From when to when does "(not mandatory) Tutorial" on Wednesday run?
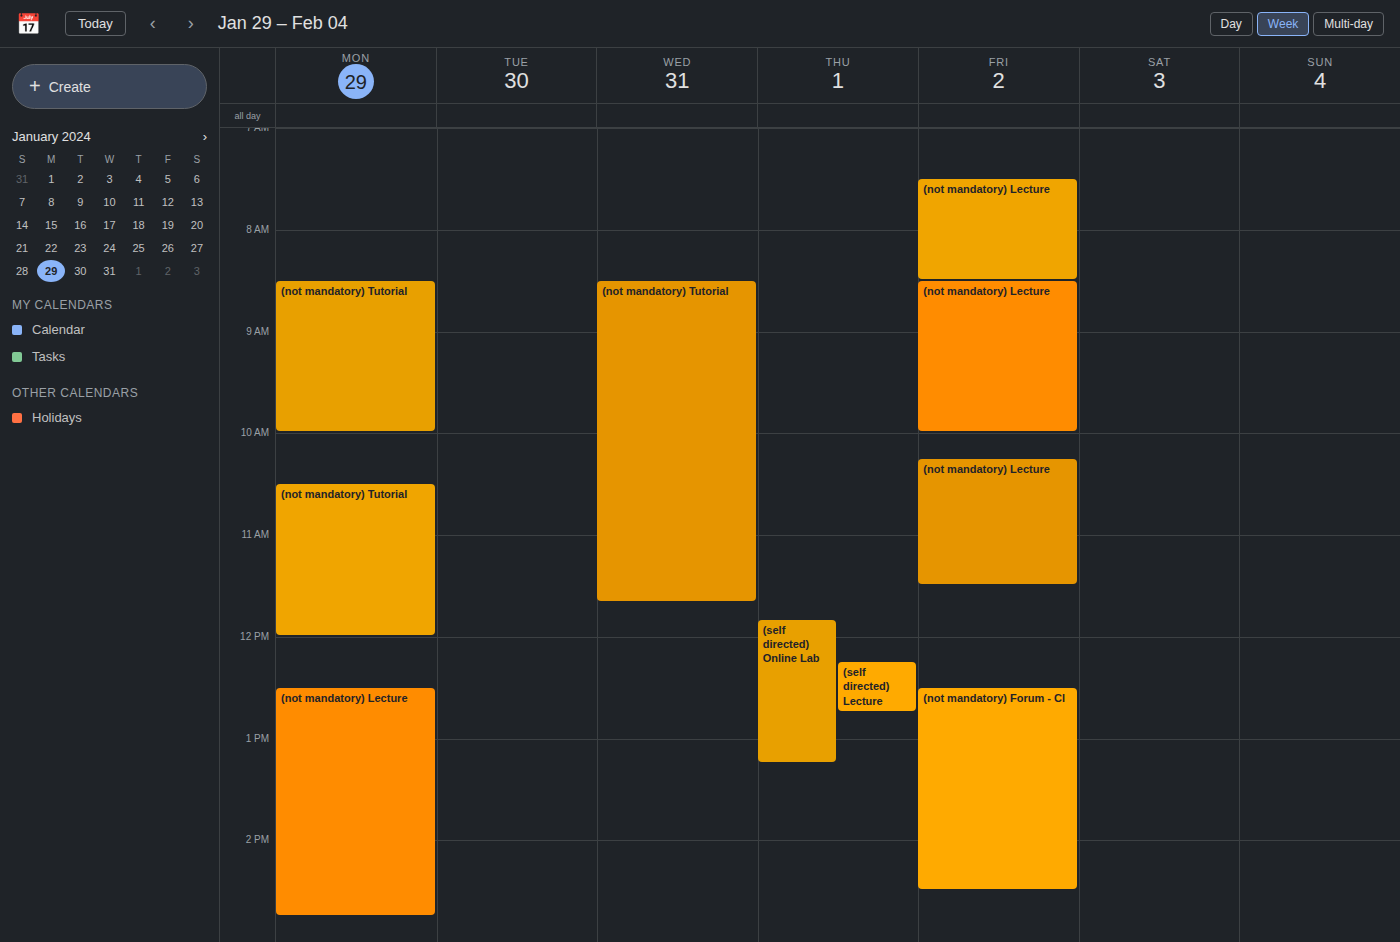
8:30 AM to 11:40 AM